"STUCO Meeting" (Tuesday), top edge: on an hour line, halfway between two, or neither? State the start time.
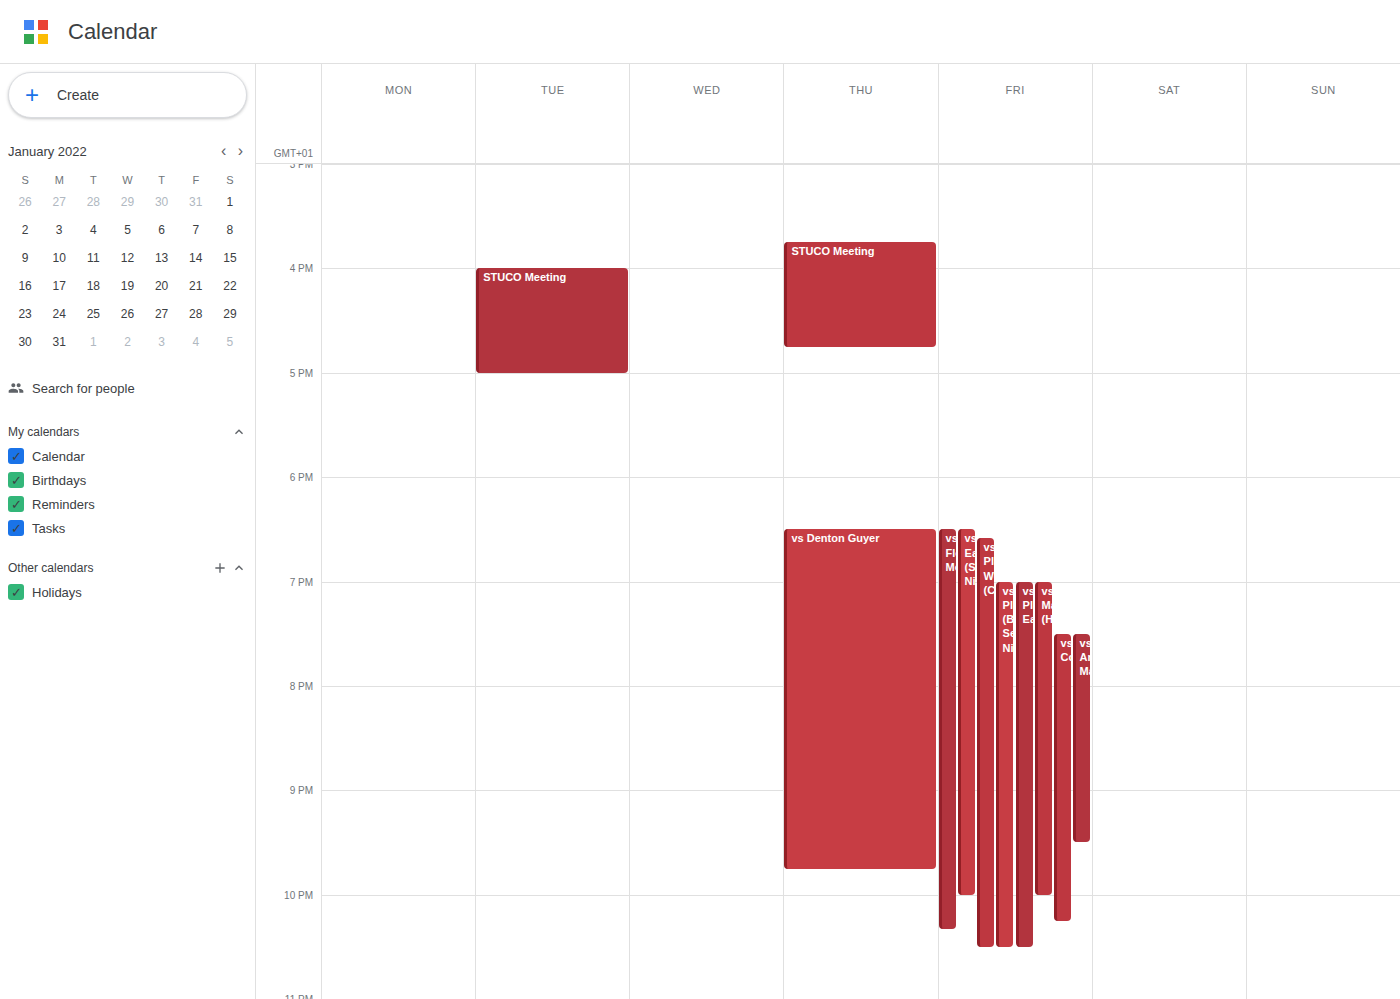
4:00 PM -- exactly on the 4 PM line.